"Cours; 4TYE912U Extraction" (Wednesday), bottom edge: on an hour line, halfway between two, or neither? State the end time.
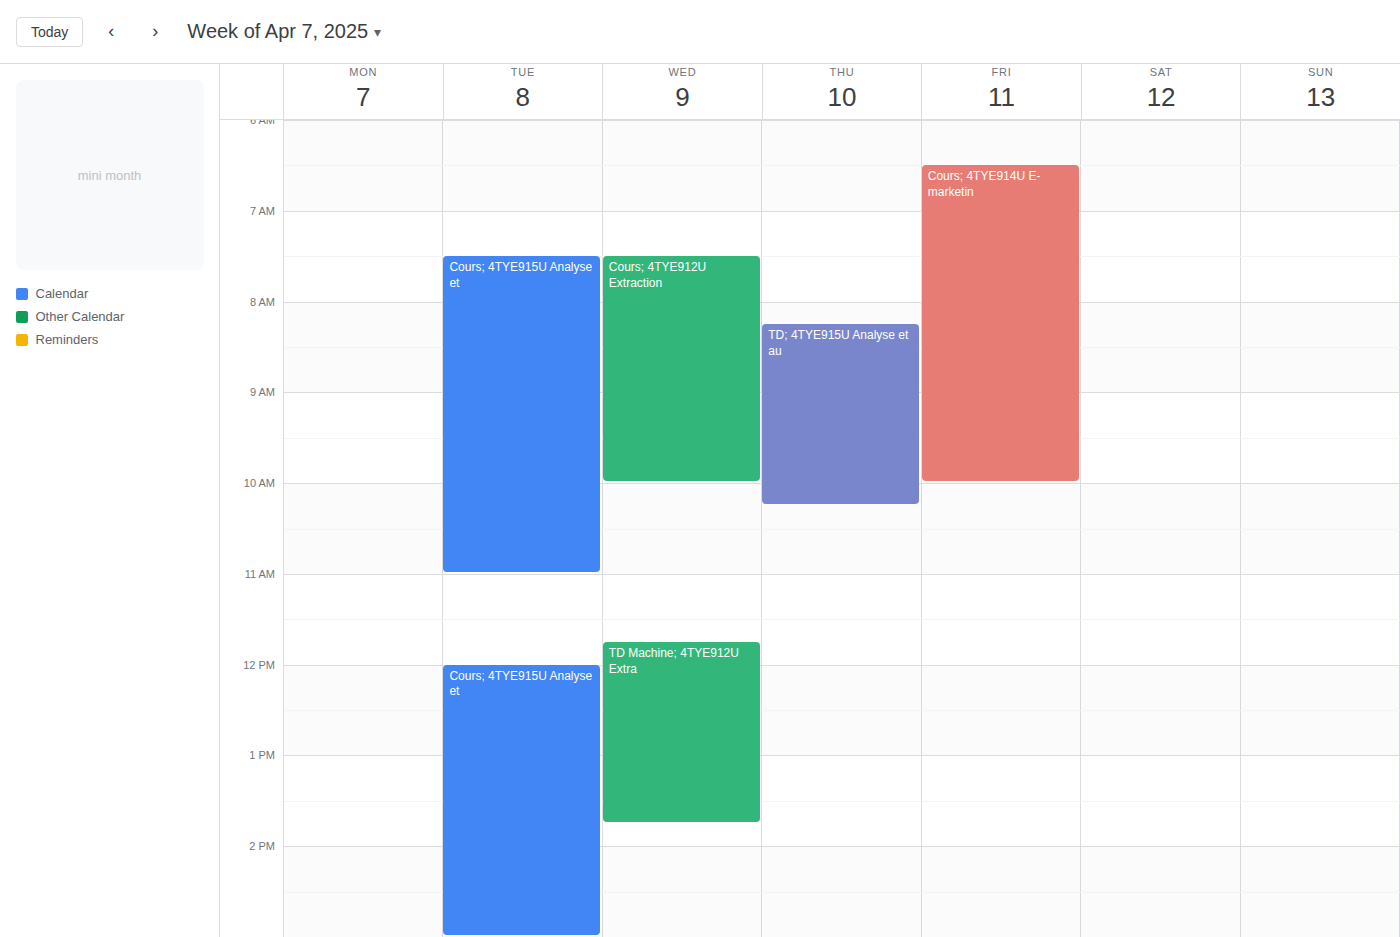
10:00 -- exactly on the 10:00 line.